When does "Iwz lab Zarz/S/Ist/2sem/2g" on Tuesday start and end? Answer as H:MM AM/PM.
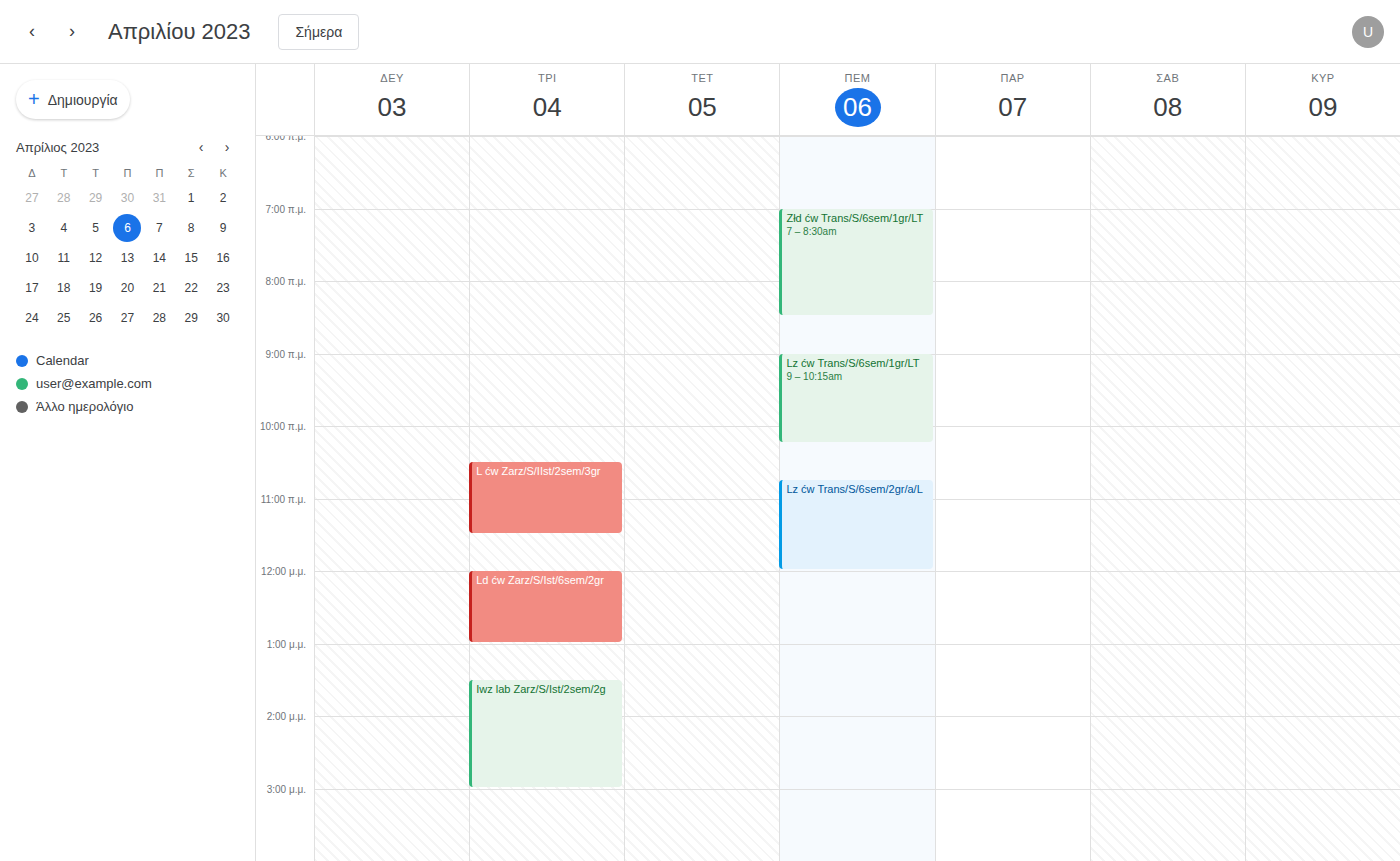
1:30 PM to 3:00 PM